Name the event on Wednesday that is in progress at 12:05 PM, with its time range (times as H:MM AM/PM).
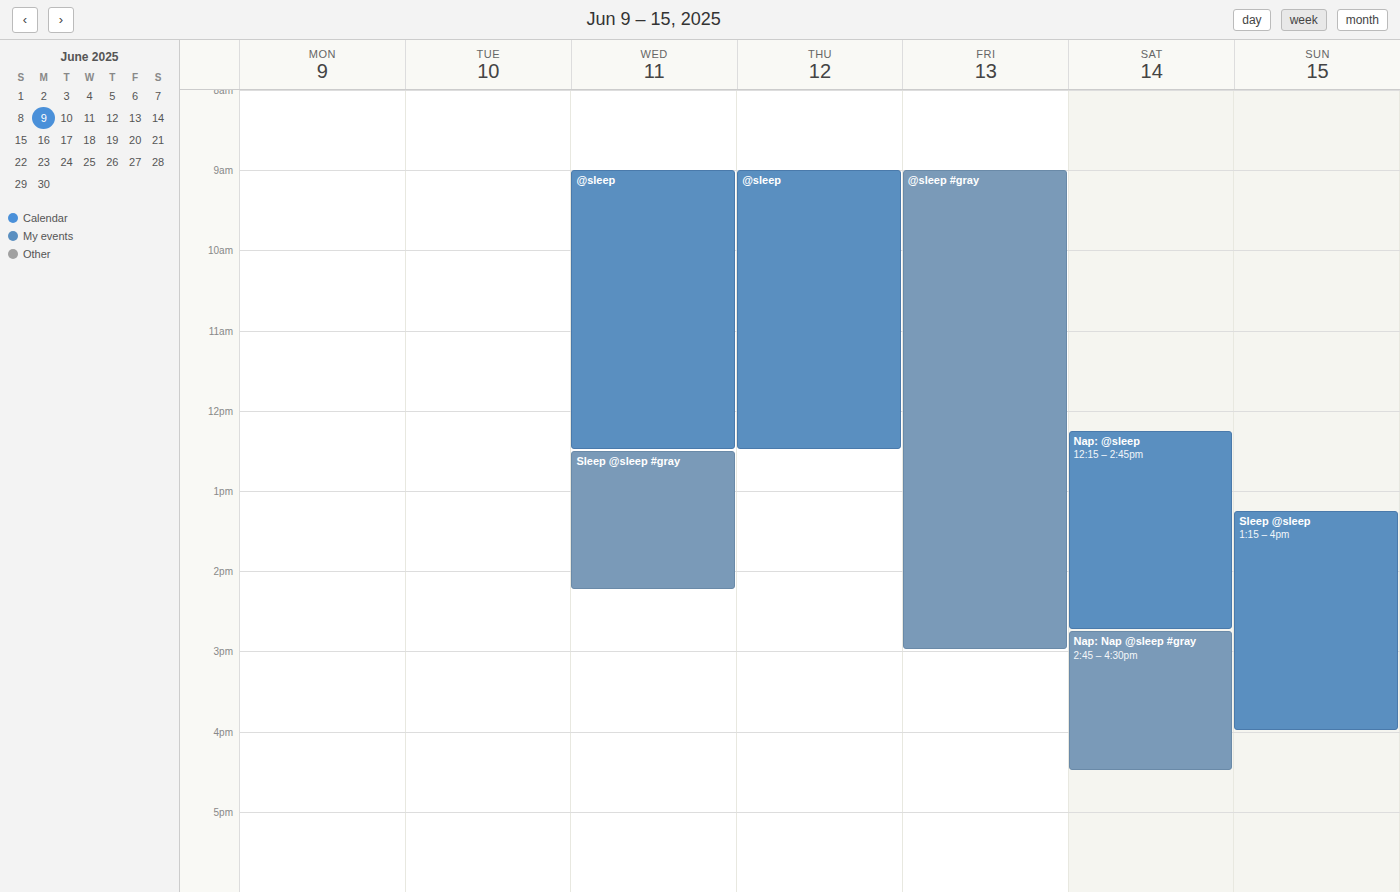
"@sleep", 9:00 AM to 12:30 PM